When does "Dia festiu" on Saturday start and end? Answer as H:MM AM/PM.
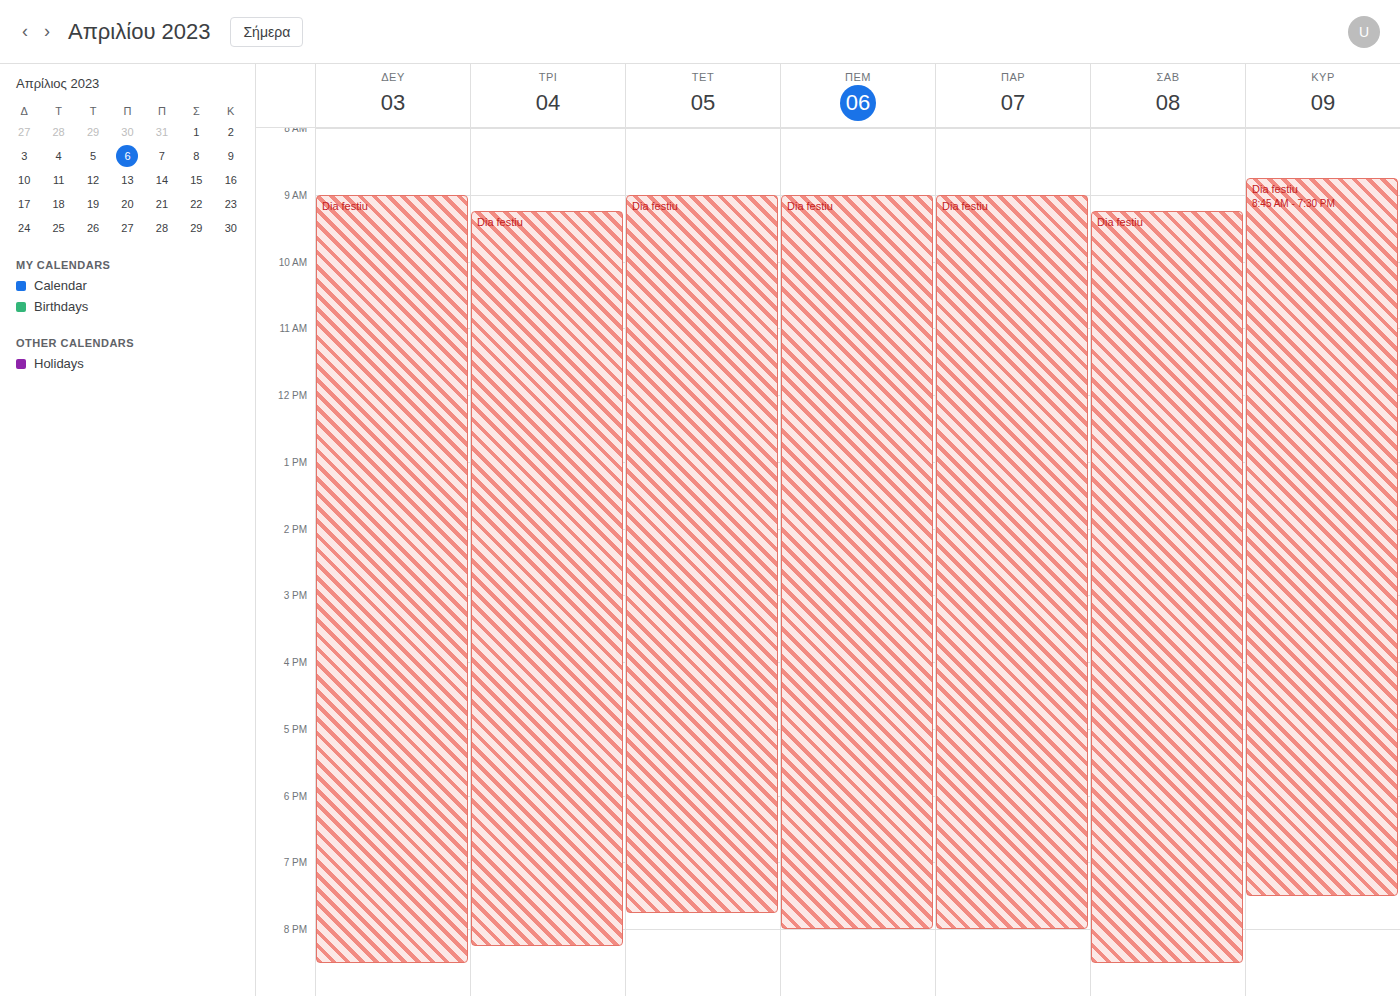
9:15 AM to 8:30 PM